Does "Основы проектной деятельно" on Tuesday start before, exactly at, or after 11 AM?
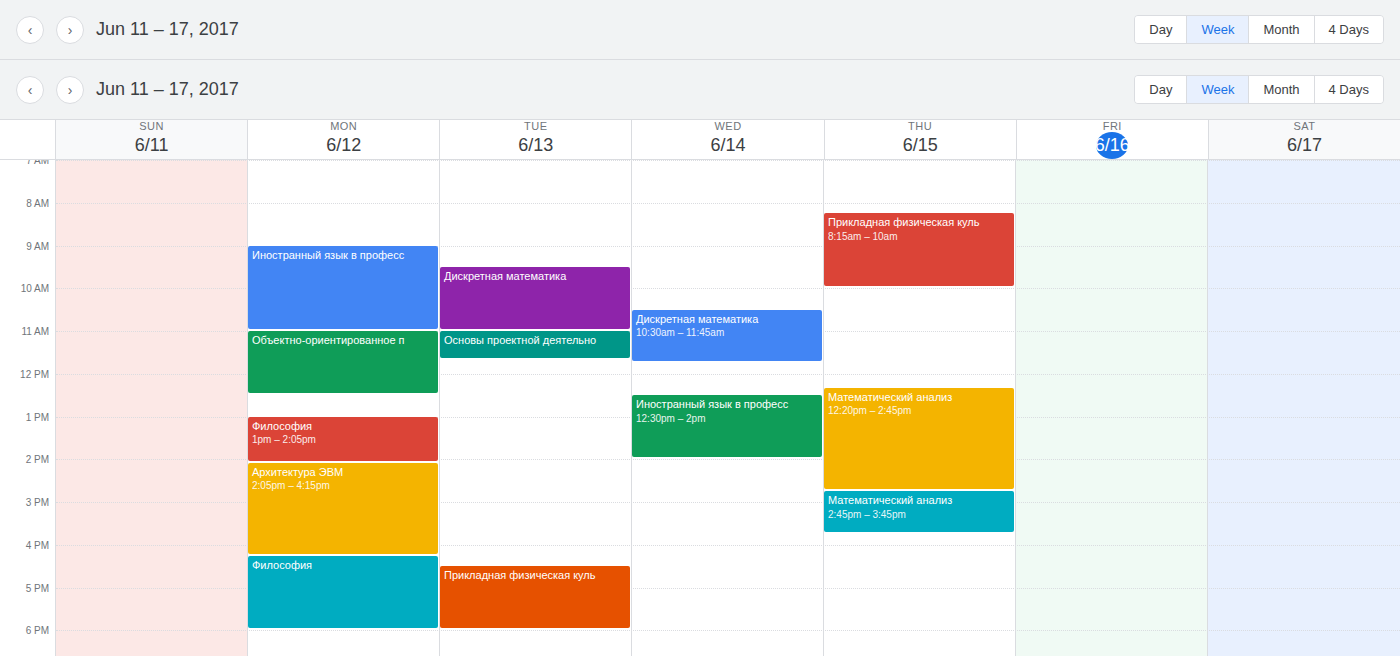
11:00 AM -- exactly at 11 AM, on the 11 AM line.